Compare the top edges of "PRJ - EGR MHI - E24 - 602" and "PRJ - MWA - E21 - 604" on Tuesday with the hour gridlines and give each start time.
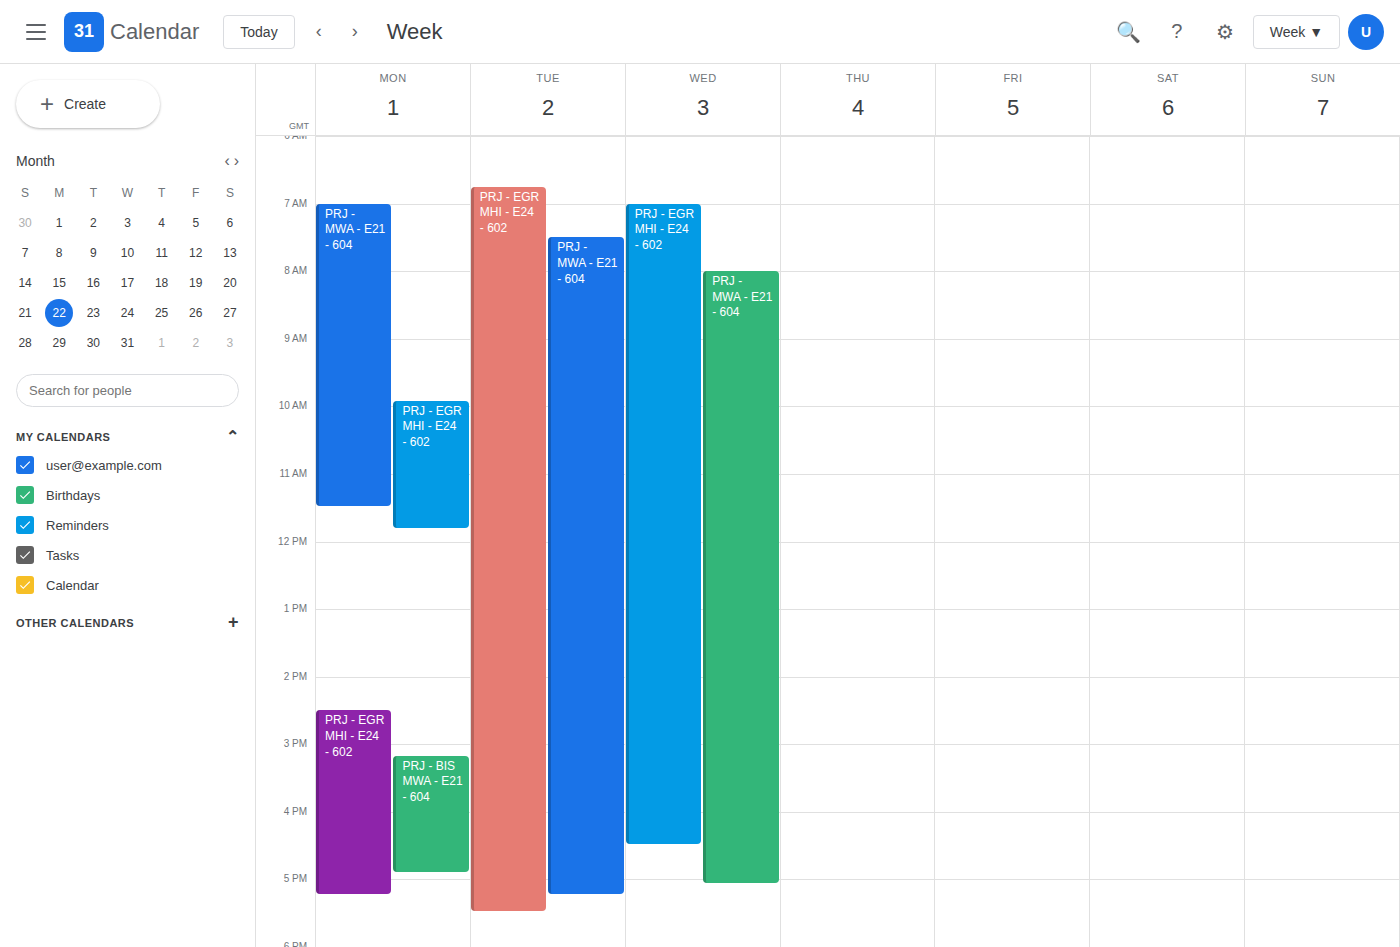
"PRJ - EGR MHI - E24 - 602": 6:45 AM, neither: three quarters of the way from the 6 AM line to the 7 AM line. "PRJ - MWA - E21 - 604": 7:30 AM, halfway between the 7 AM and 8 AM lines.